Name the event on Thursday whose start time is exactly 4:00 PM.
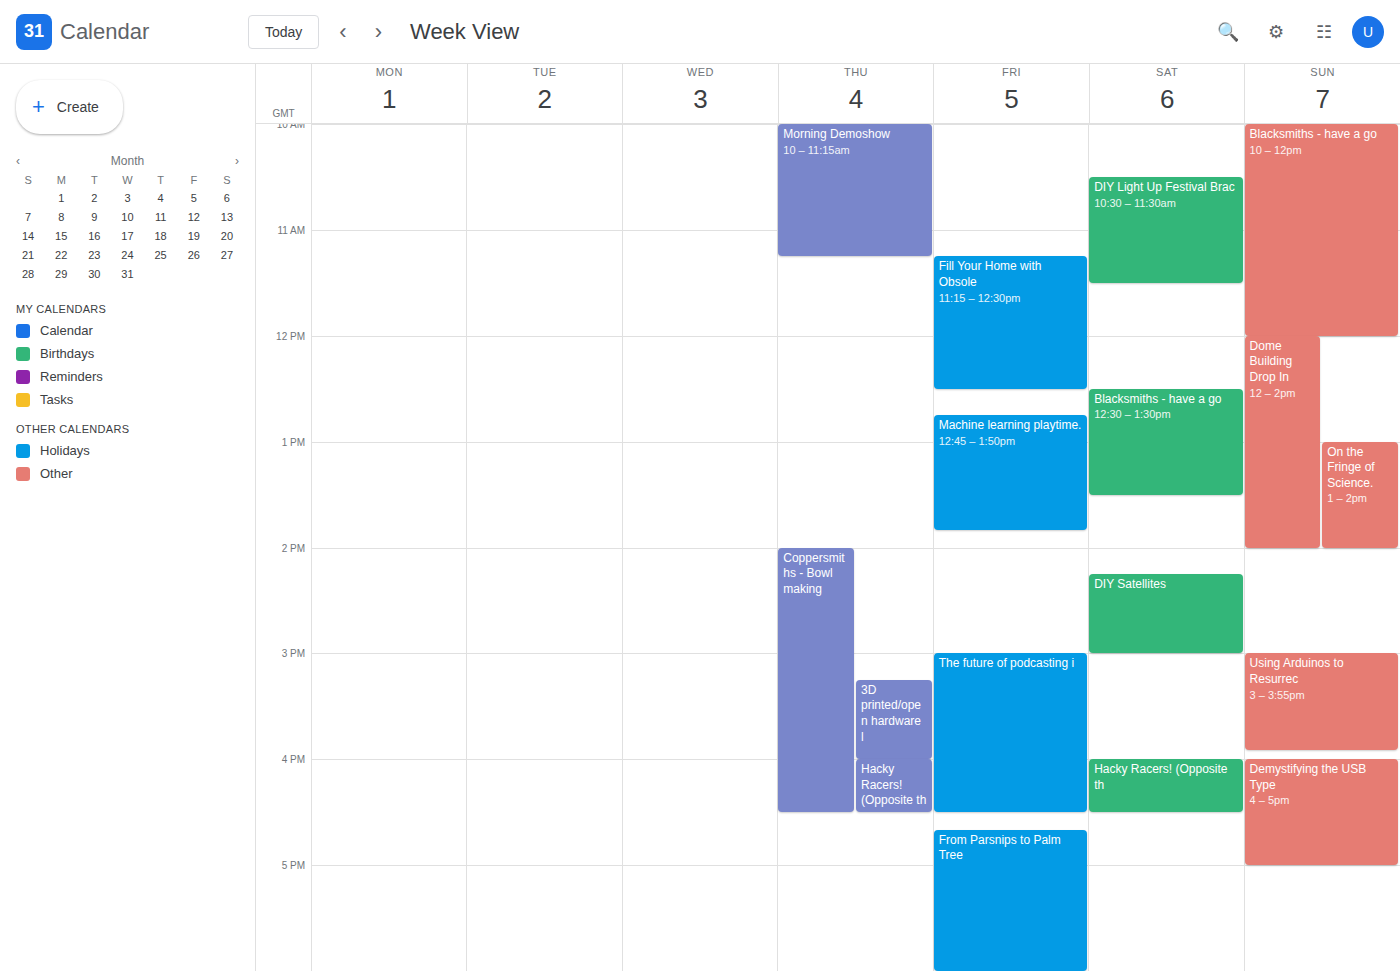
"Hacky Racers! (Opposite th"